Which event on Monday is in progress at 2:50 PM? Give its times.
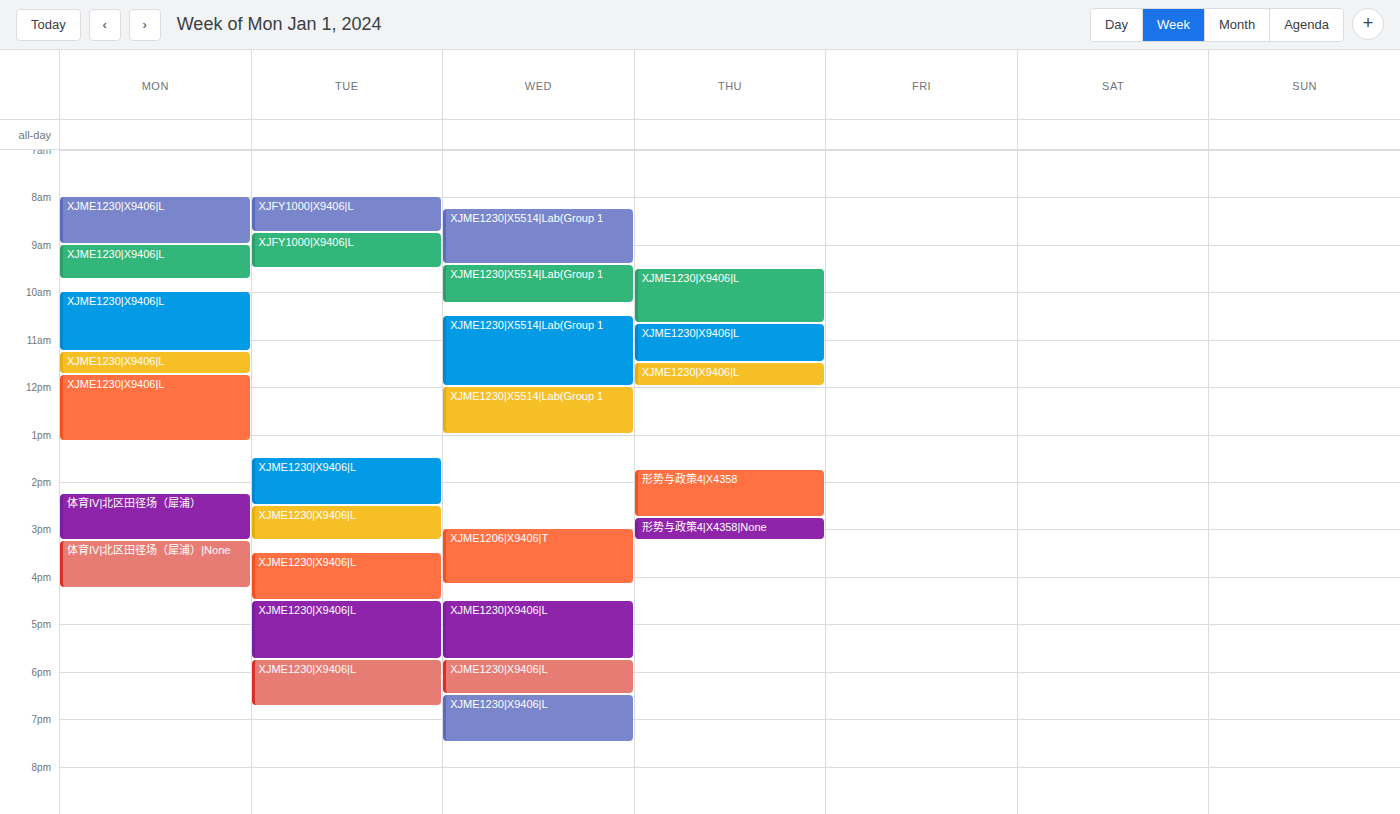
"体育IV|北区田径场（犀浦）", 2:15 PM to 3:15 PM